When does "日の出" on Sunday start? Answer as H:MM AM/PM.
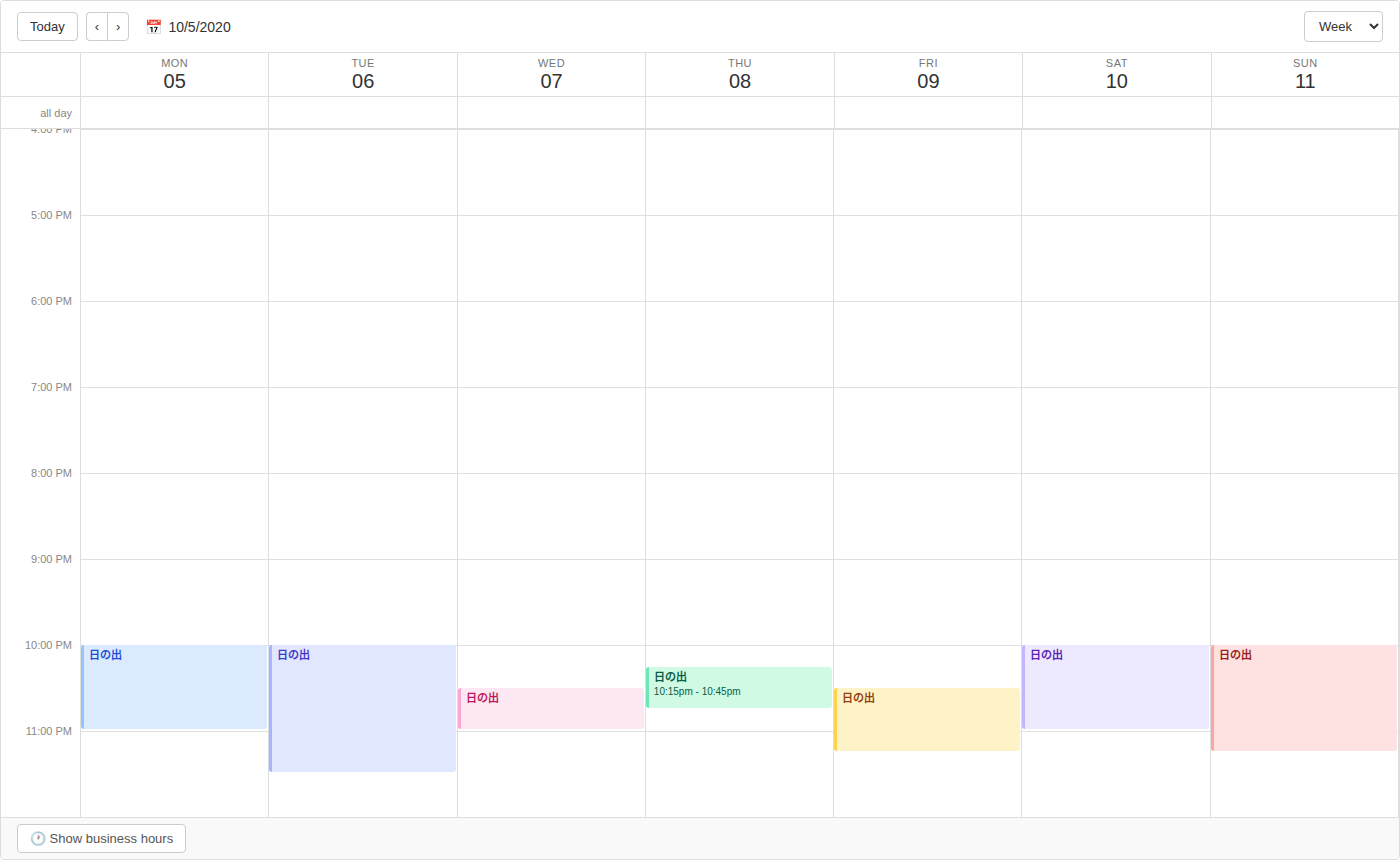
10:00 PM